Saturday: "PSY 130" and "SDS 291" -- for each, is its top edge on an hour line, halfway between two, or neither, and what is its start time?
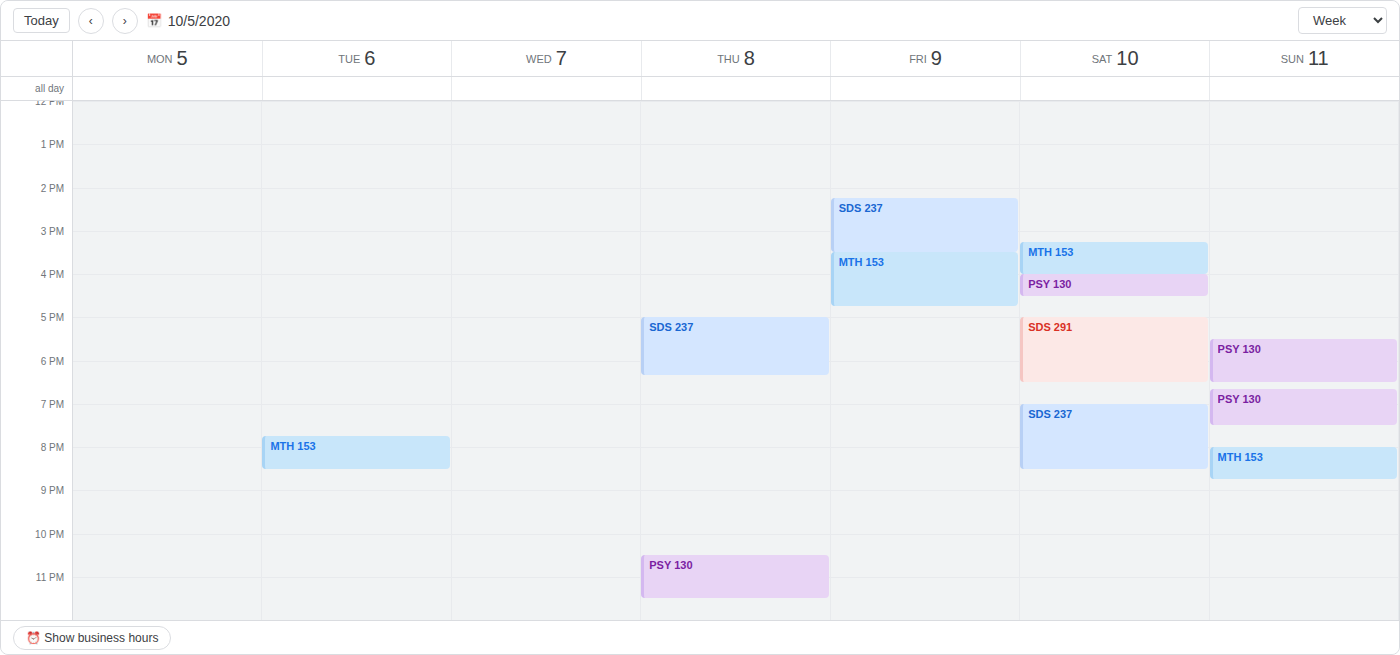
"PSY 130": 4:00 PM, exactly on the 4 PM line. "SDS 291": 5:00 PM, exactly on the 5 PM line.